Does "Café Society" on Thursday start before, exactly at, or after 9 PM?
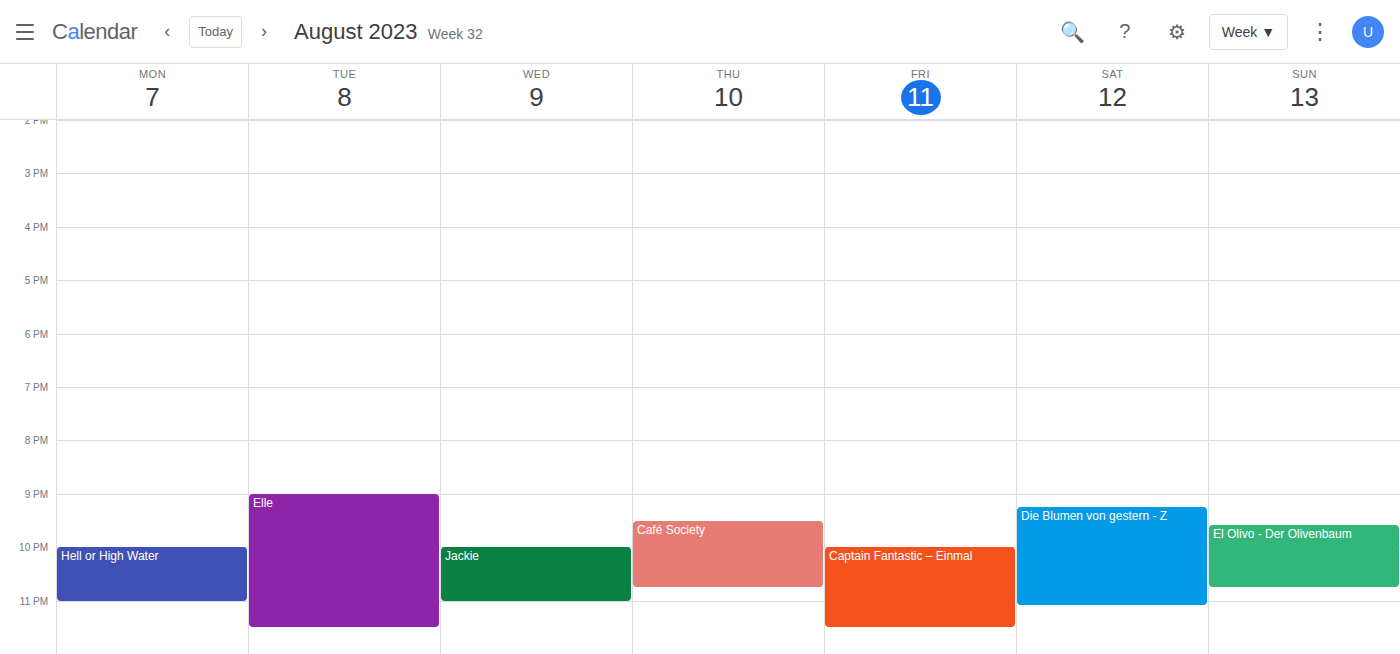
9:30 PM -- after 9 PM, 30 minutes below the 9 PM line.